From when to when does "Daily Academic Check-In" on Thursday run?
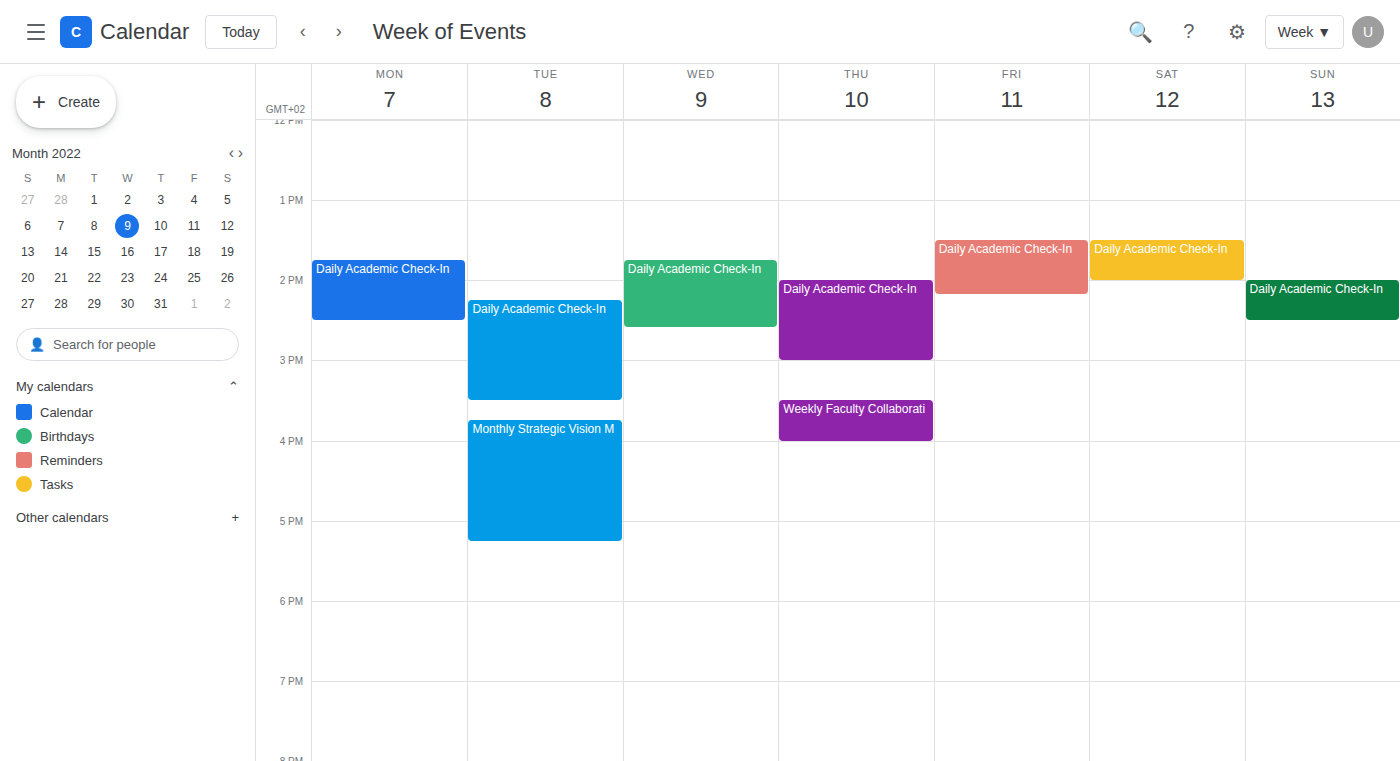
2:00 PM to 3:00 PM